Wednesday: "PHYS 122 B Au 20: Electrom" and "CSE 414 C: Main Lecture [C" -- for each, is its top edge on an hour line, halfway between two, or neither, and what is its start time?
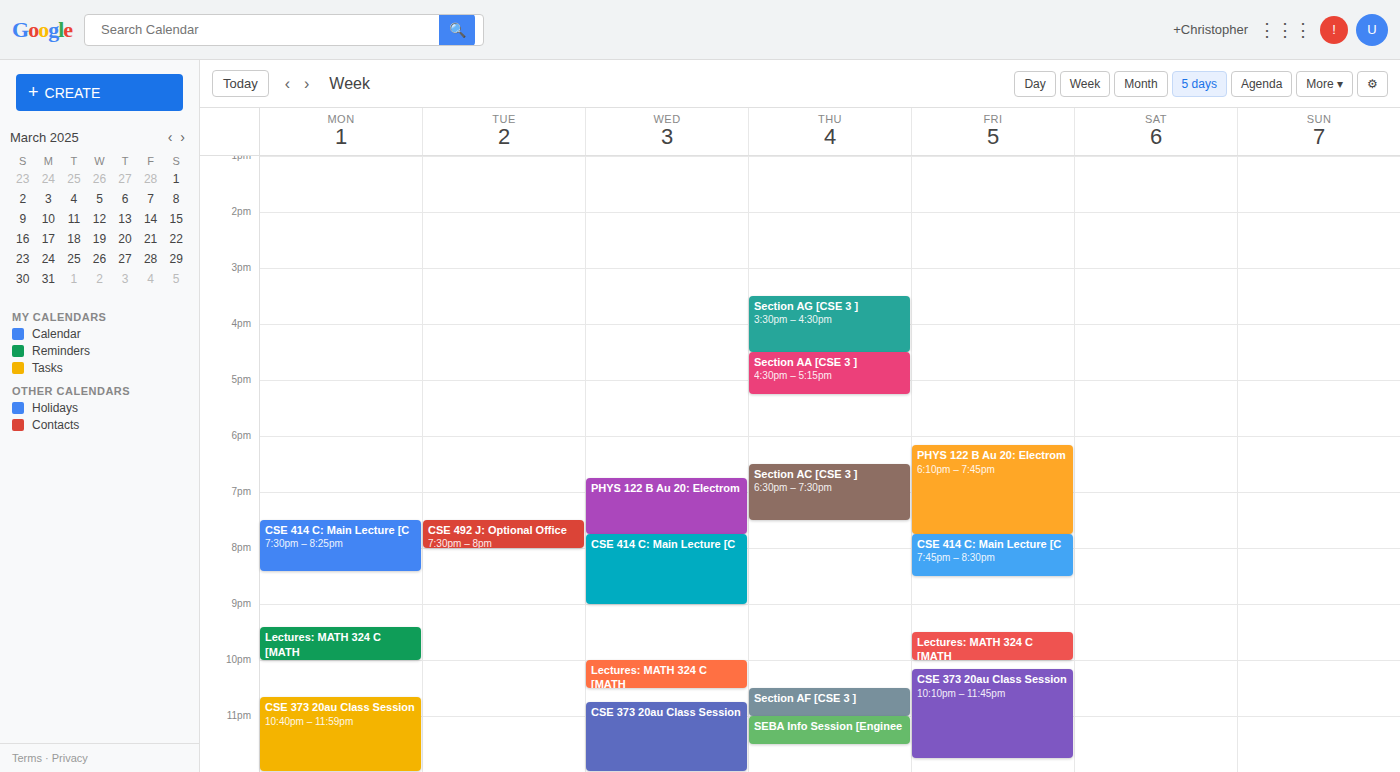
"PHYS 122 B Au 20: Electrom": 18:45, neither: three quarters of the way from the 18:00 line to the 19:00 line. "CSE 414 C: Main Lecture [C": 19:45, neither: three quarters of the way from the 19:00 line to the 20:00 line.